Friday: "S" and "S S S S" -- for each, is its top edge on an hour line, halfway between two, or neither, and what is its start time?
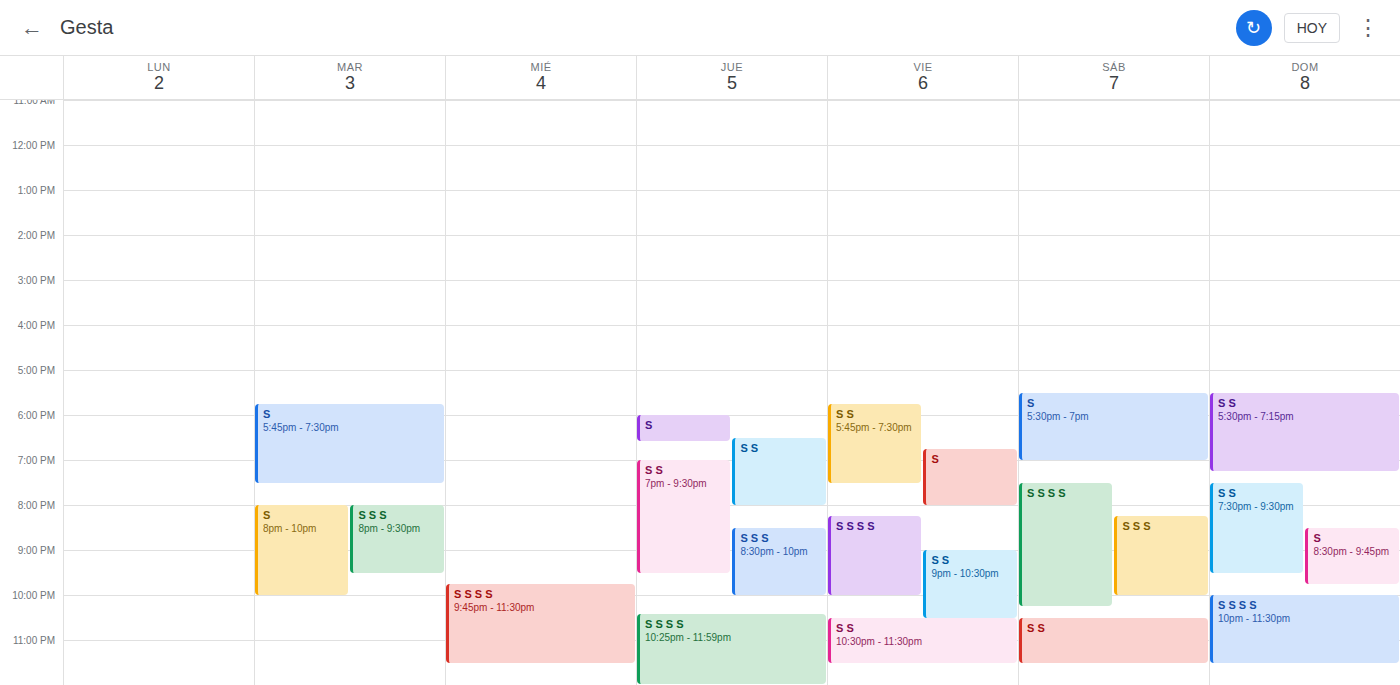
"S": 6:45 PM, neither: three quarters of the way from the 6 PM line to the 7 PM line. "S S S S": 8:15 PM, neither: a quarter of the way from the 8 PM line to the 9 PM line.